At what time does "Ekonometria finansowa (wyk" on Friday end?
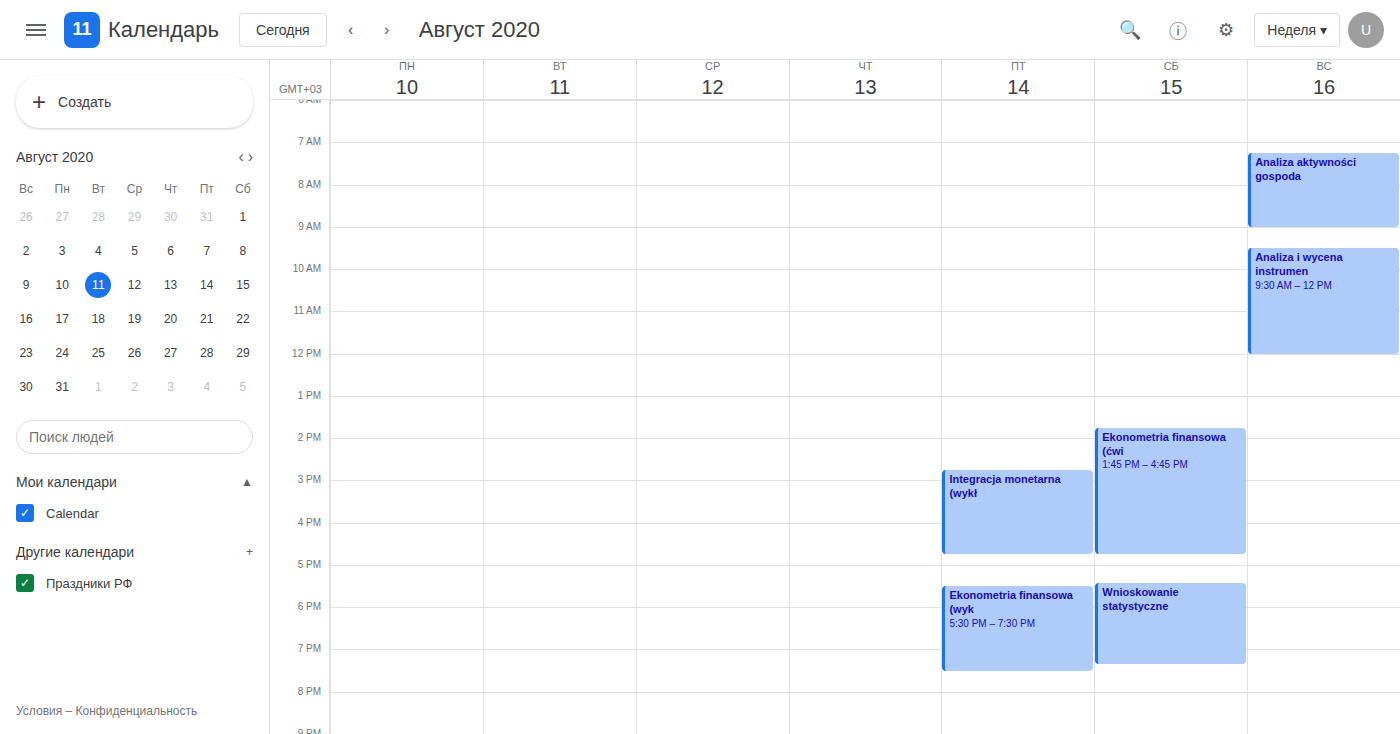
7:30 PM